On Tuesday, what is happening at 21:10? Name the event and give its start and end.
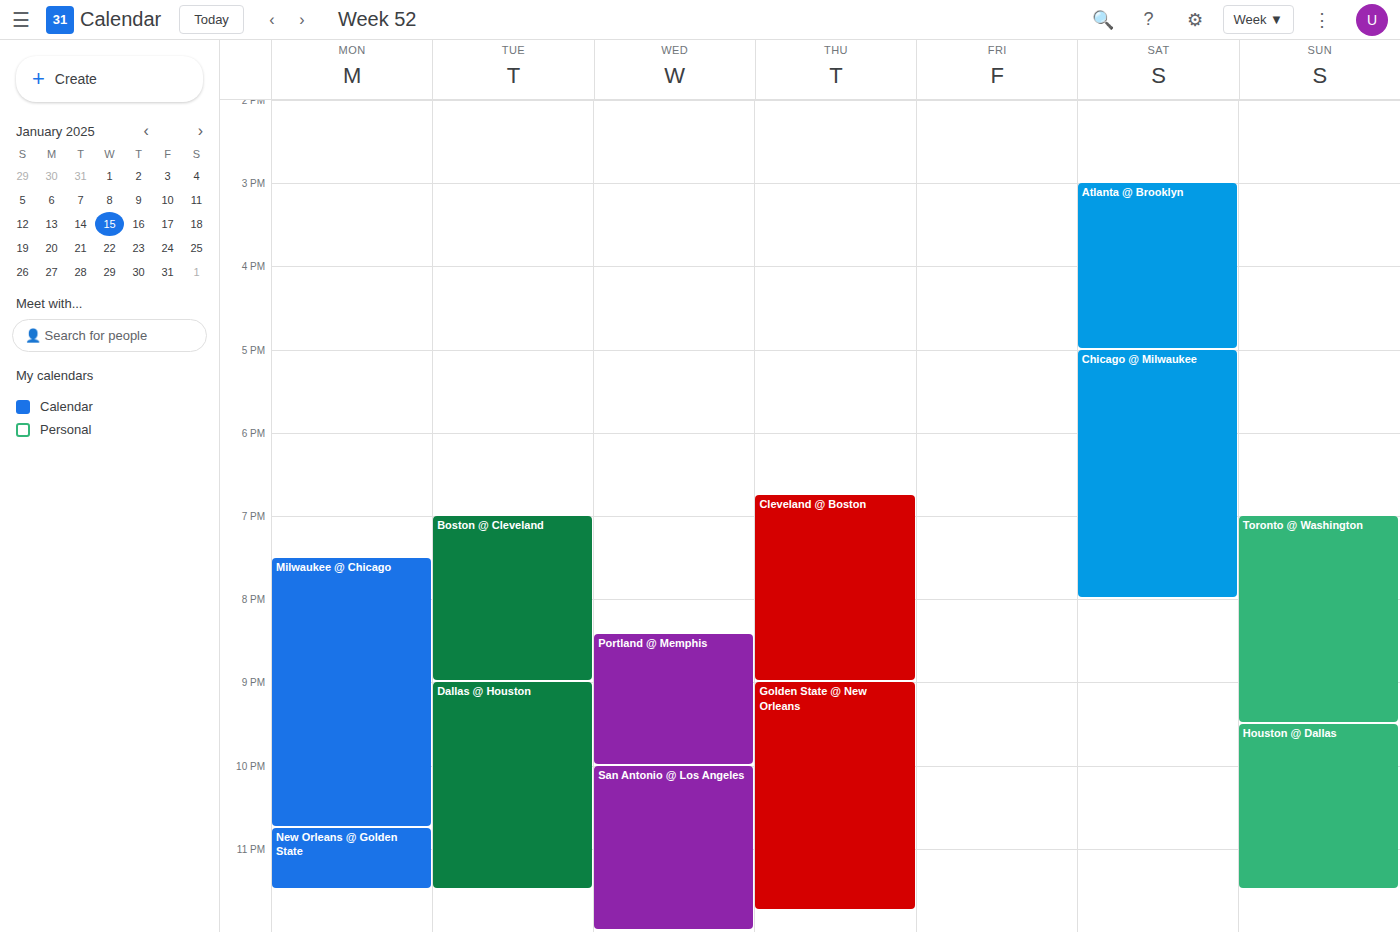
"Dallas @ Houston", 21:00 to 23:30